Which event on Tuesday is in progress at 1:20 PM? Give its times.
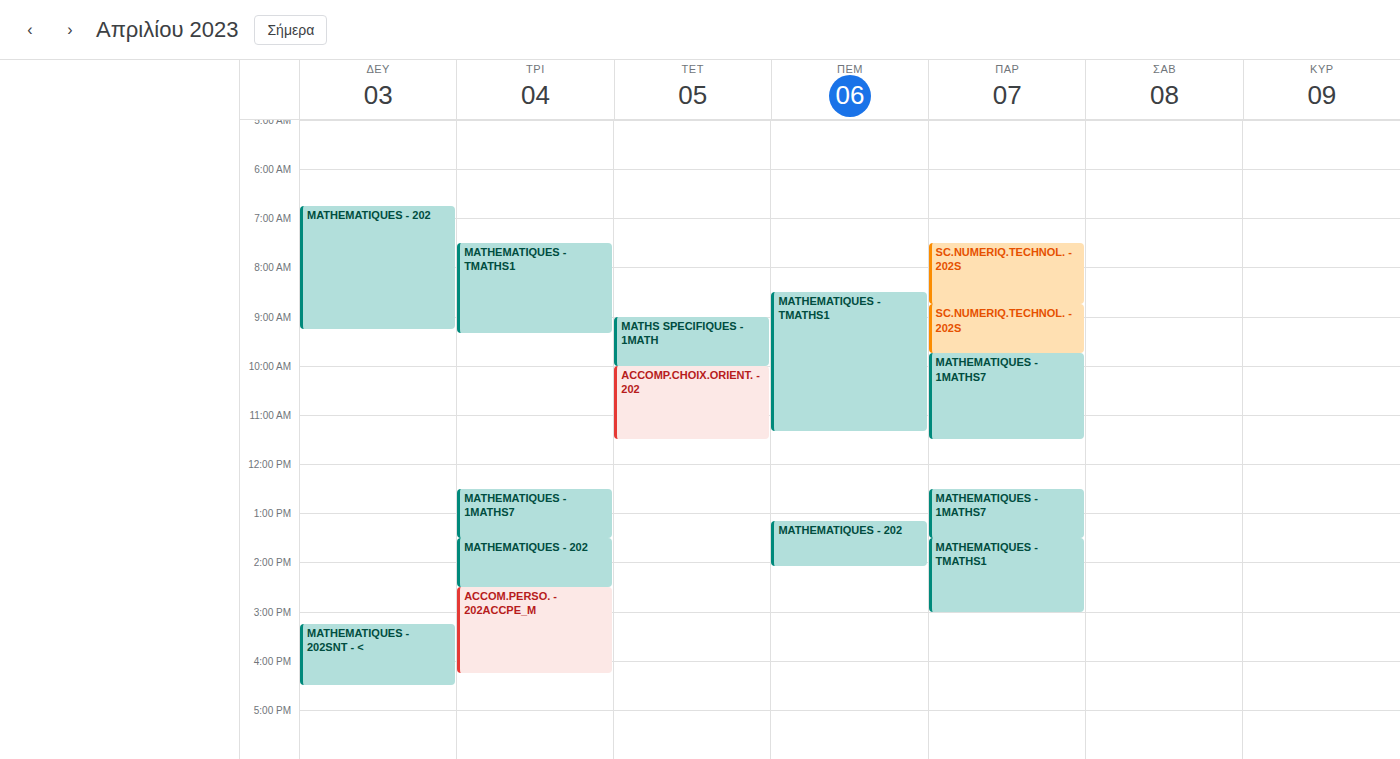
"MATHEMATIQUES - 1MATHS7", 12:30 PM to 1:30 PM